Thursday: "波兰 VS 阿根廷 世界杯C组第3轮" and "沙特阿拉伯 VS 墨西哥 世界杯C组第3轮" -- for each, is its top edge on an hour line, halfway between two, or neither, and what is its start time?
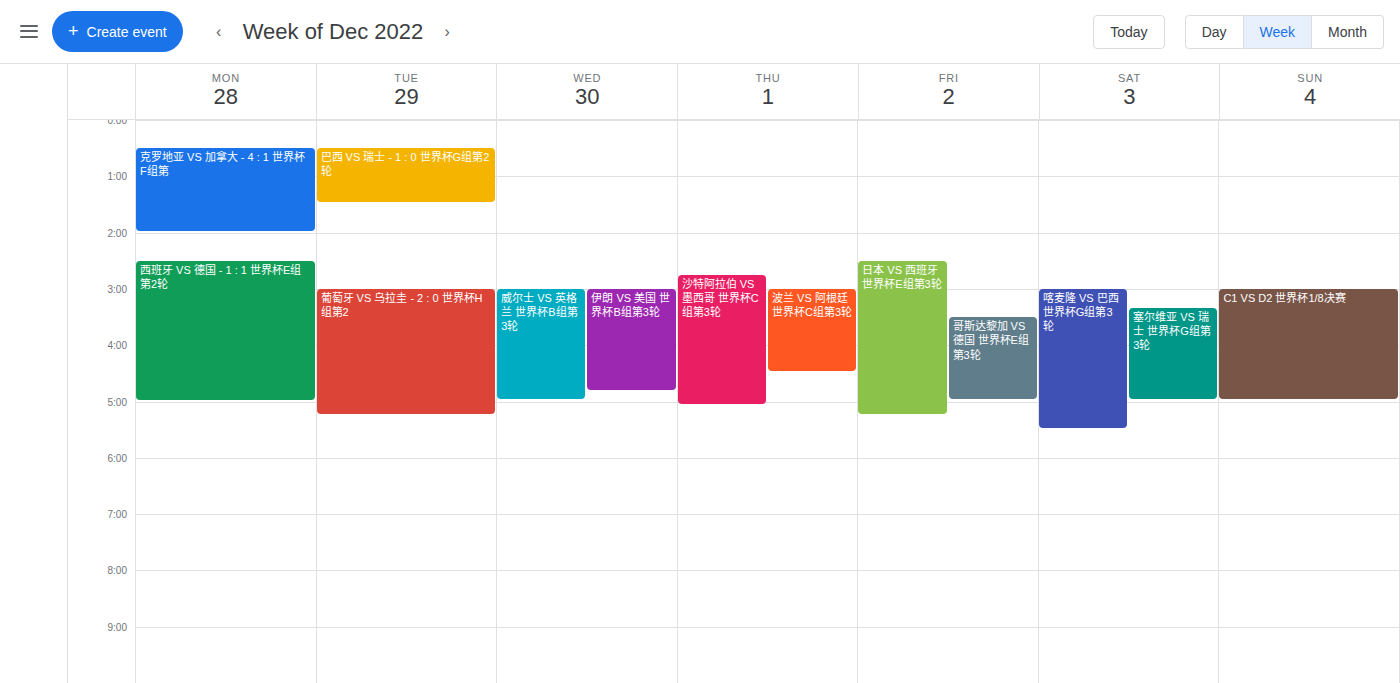
"波兰 VS 阿根廷 世界杯C组第3轮": 03:00, exactly on the 03:00 line. "沙特阿拉伯 VS 墨西哥 世界杯C组第3轮": 02:45, neither: three quarters of the way from the 02:00 line to the 03:00 line.